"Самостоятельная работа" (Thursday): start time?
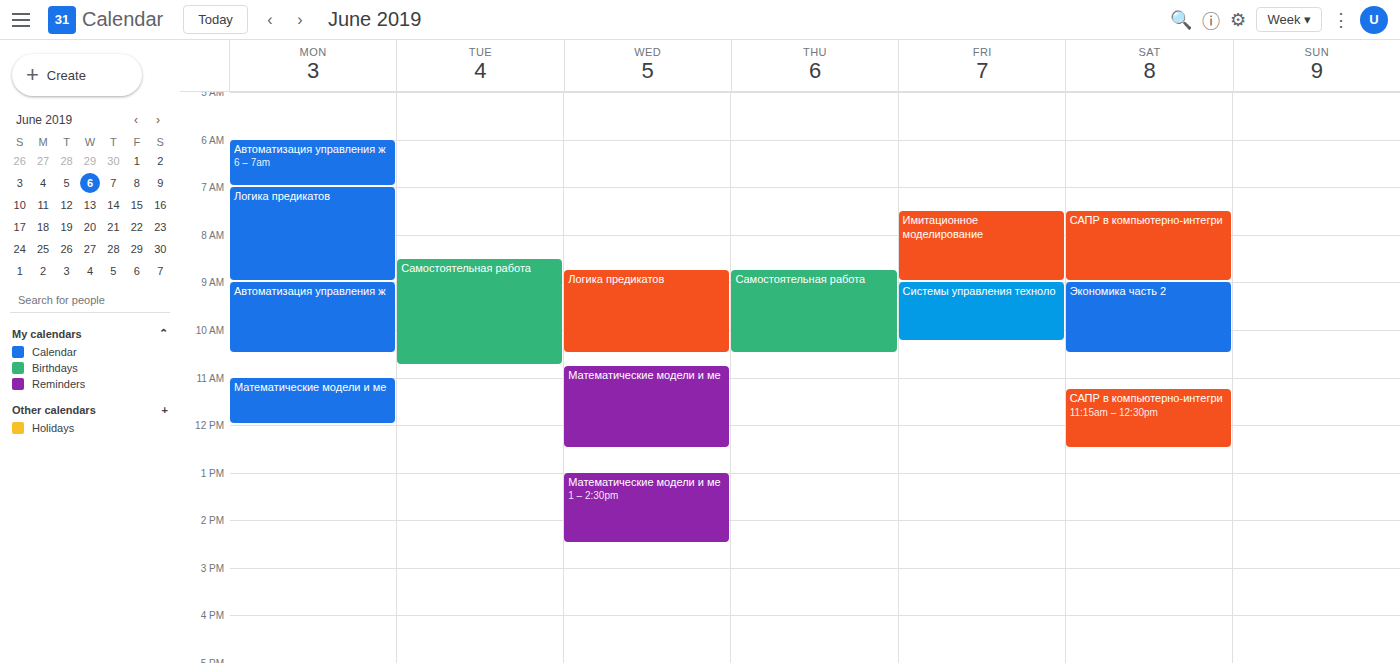
8:45 AM